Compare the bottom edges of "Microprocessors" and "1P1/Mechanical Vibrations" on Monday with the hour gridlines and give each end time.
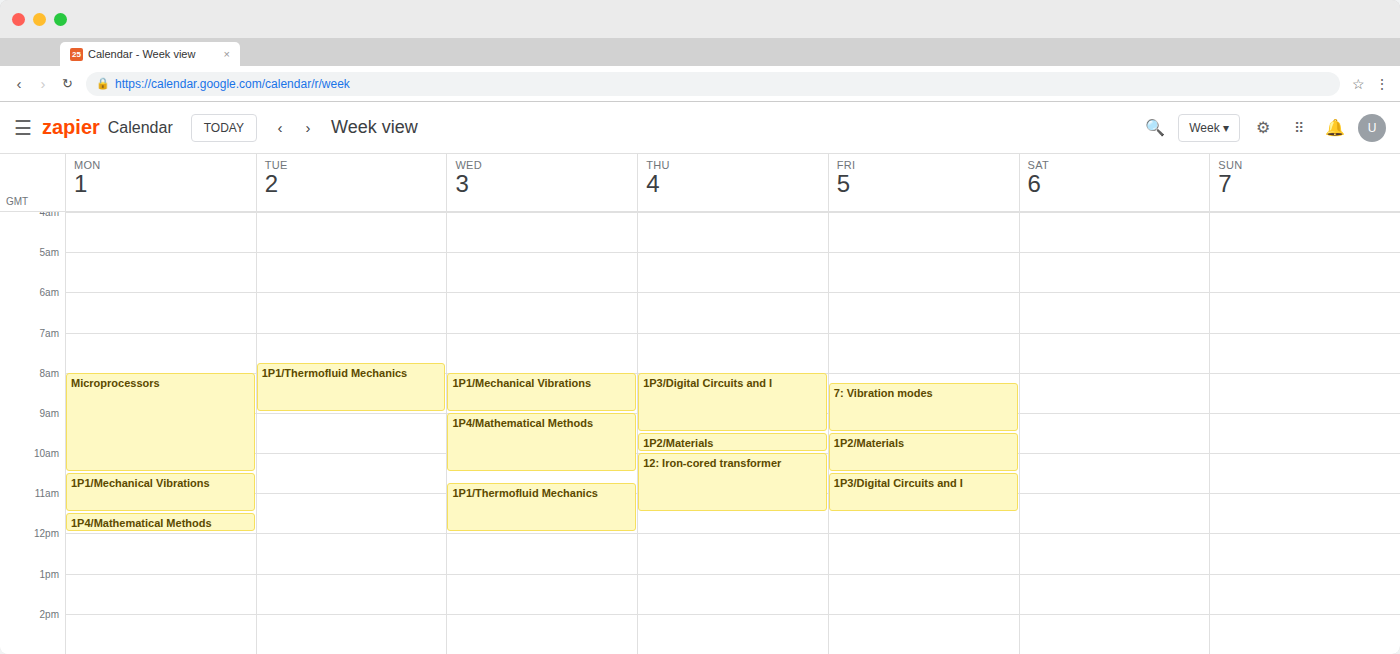
"Microprocessors": 10:30 AM, halfway between the 10 AM and 11 AM lines. "1P1/Mechanical Vibrations": 11:30 AM, halfway between the 11 AM and 12 PM lines.